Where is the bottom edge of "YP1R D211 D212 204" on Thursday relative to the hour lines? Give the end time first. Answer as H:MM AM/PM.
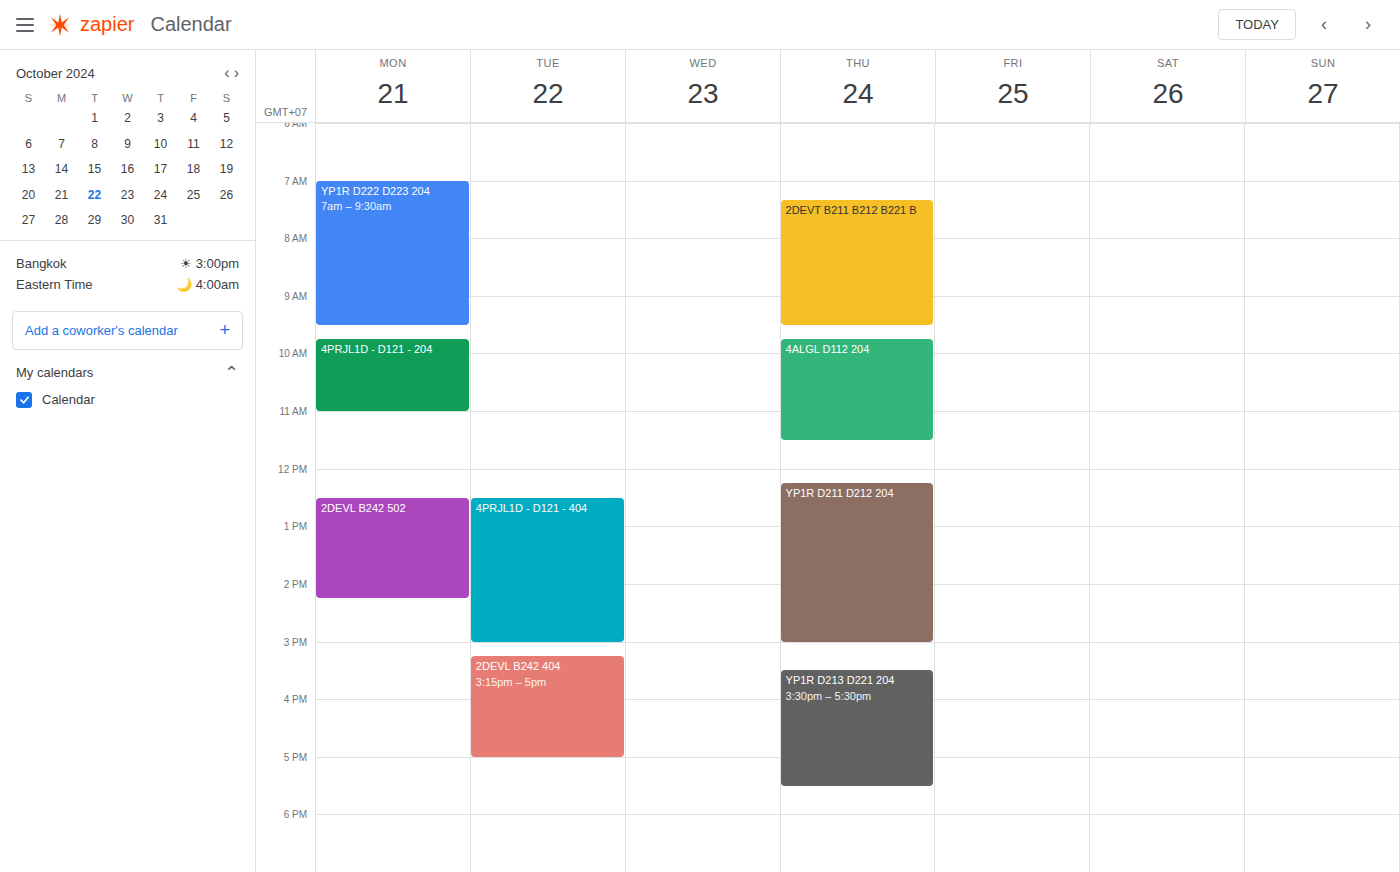
3:00 PM -- exactly on the 3 PM line.